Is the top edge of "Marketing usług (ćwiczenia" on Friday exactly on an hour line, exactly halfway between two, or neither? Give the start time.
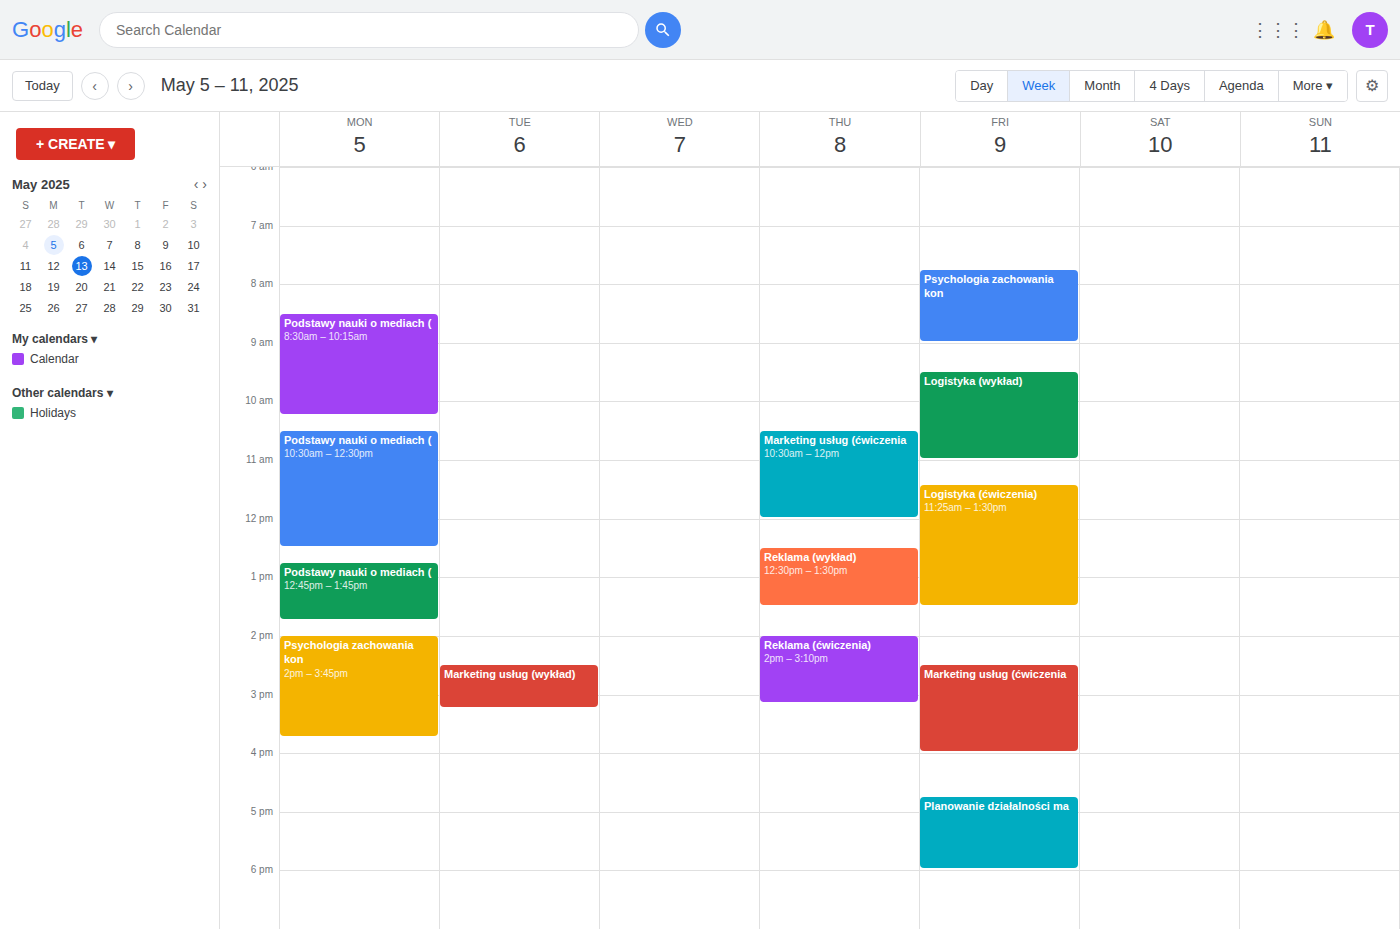
2:30 PM -- halfway between the 2 PM and 3 PM lines.